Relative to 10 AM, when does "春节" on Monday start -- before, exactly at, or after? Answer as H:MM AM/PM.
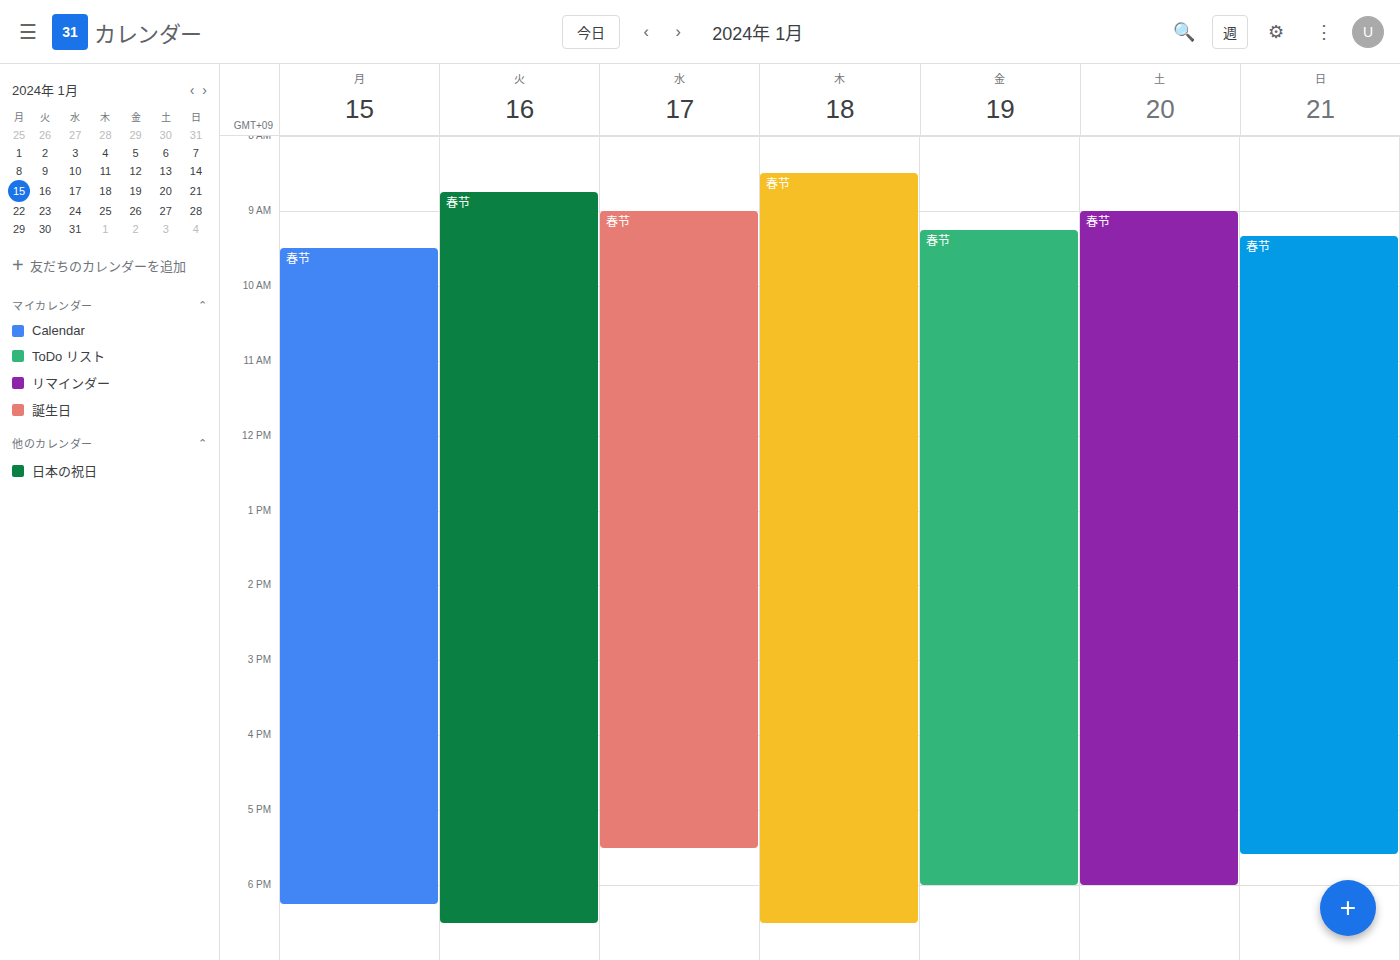
9:30 AM -- before 10 AM, 30 minutes above the 10 AM line.